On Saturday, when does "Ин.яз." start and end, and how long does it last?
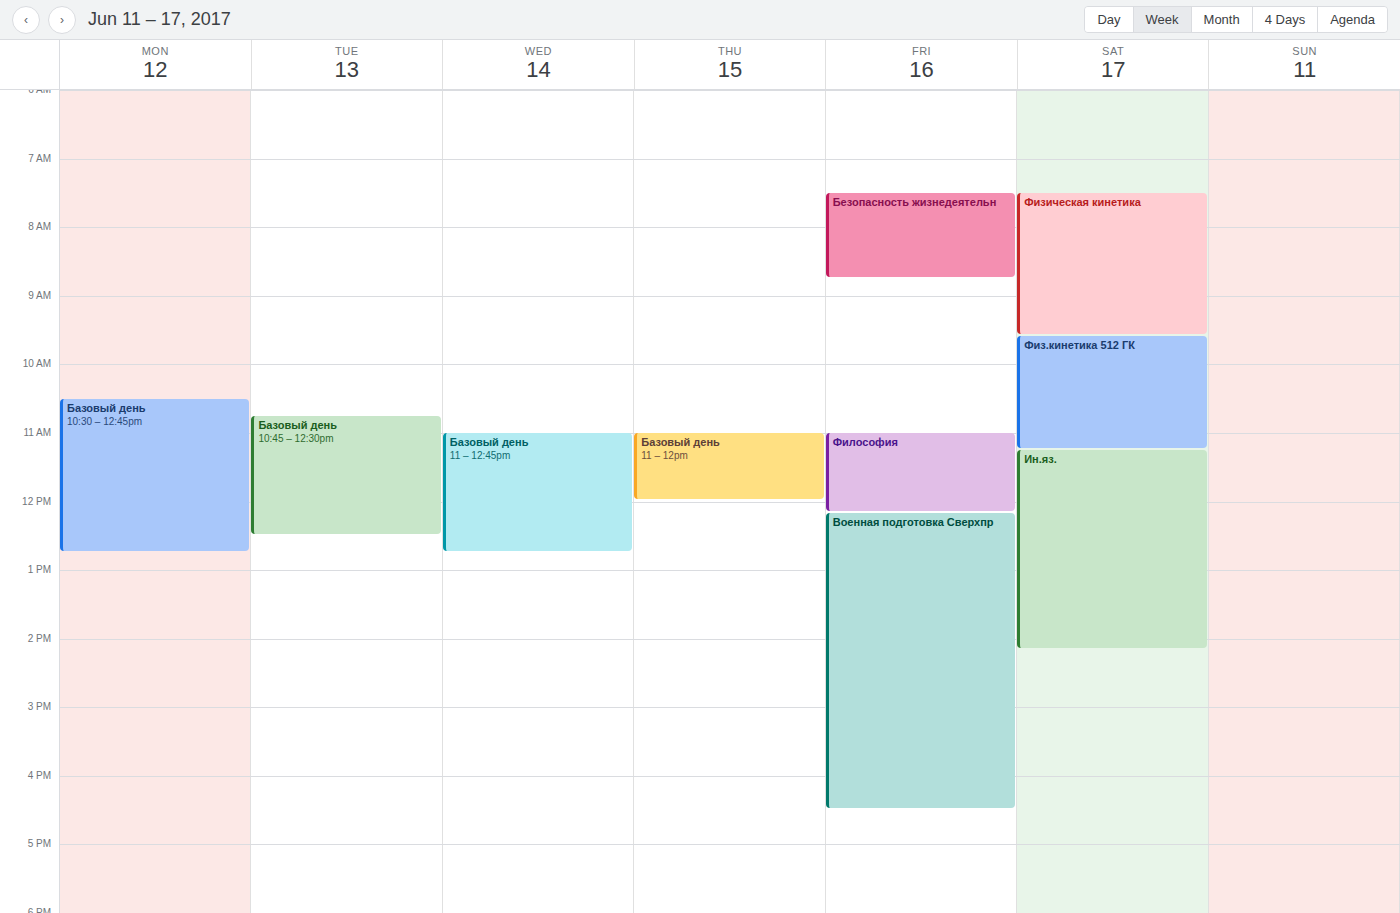
11:15 AM to 2:10 PM, 2 hours 55 minutes